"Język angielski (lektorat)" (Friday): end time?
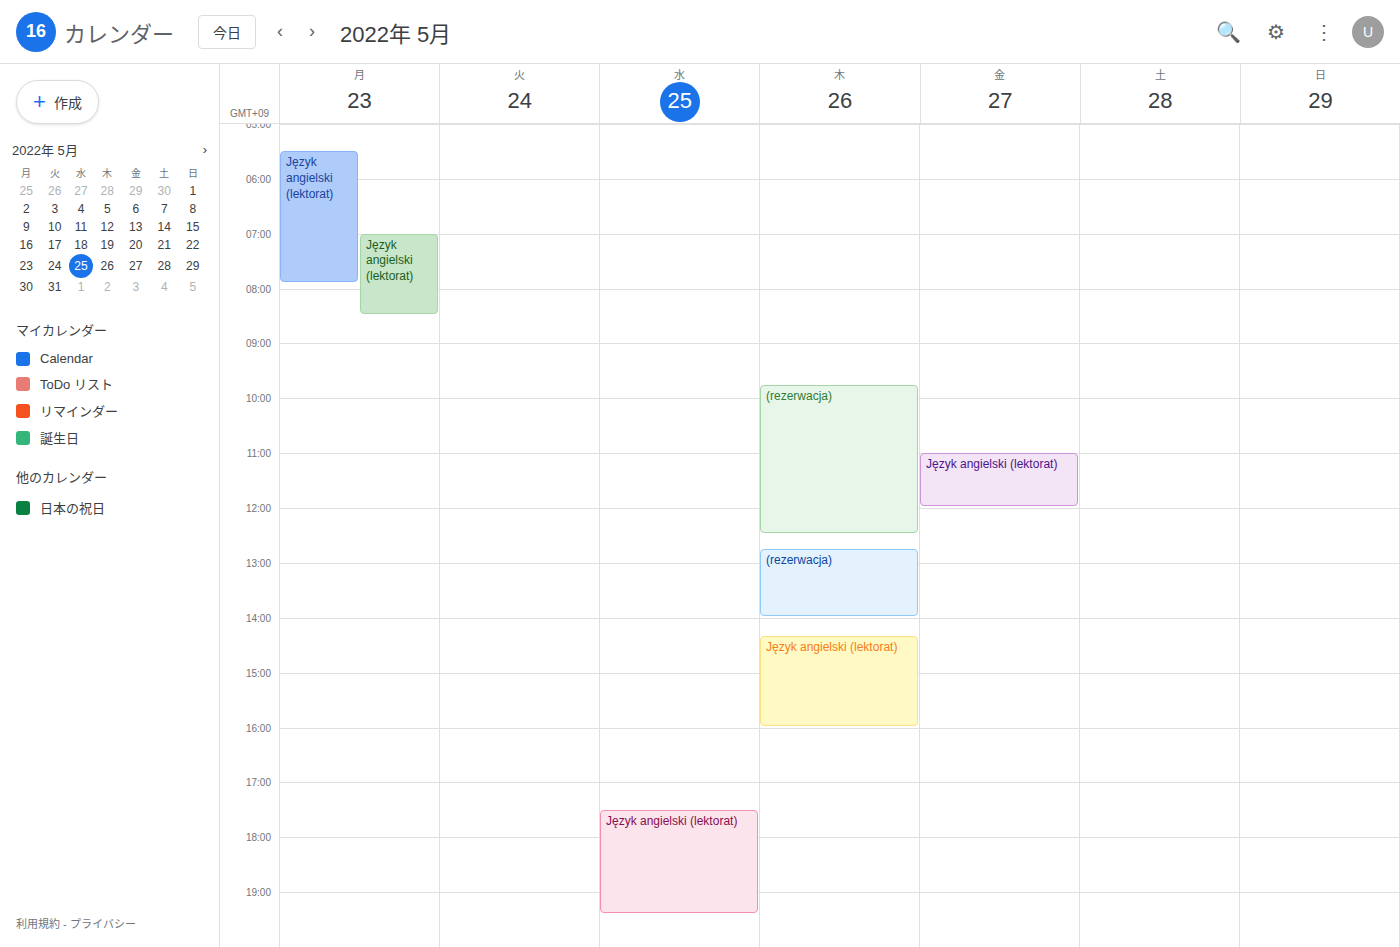
12:00 PM